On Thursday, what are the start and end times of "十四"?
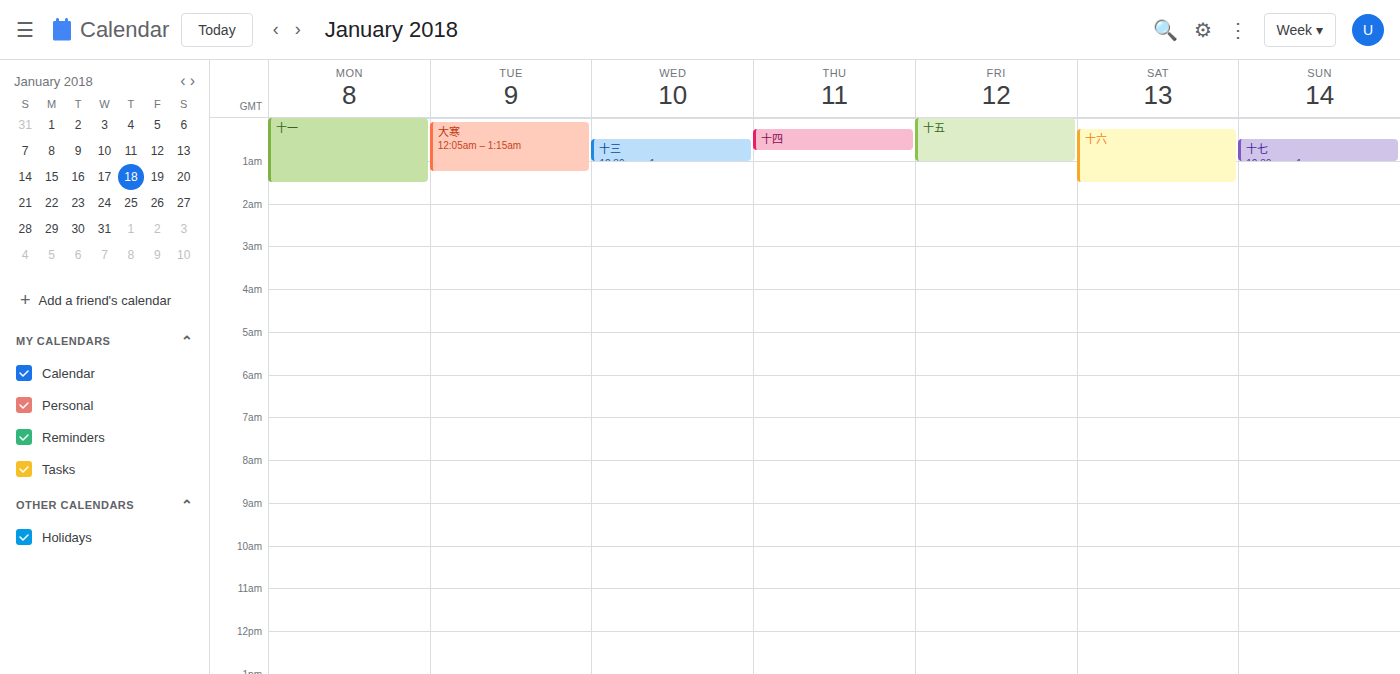
12:15 AM to 12:45 AM